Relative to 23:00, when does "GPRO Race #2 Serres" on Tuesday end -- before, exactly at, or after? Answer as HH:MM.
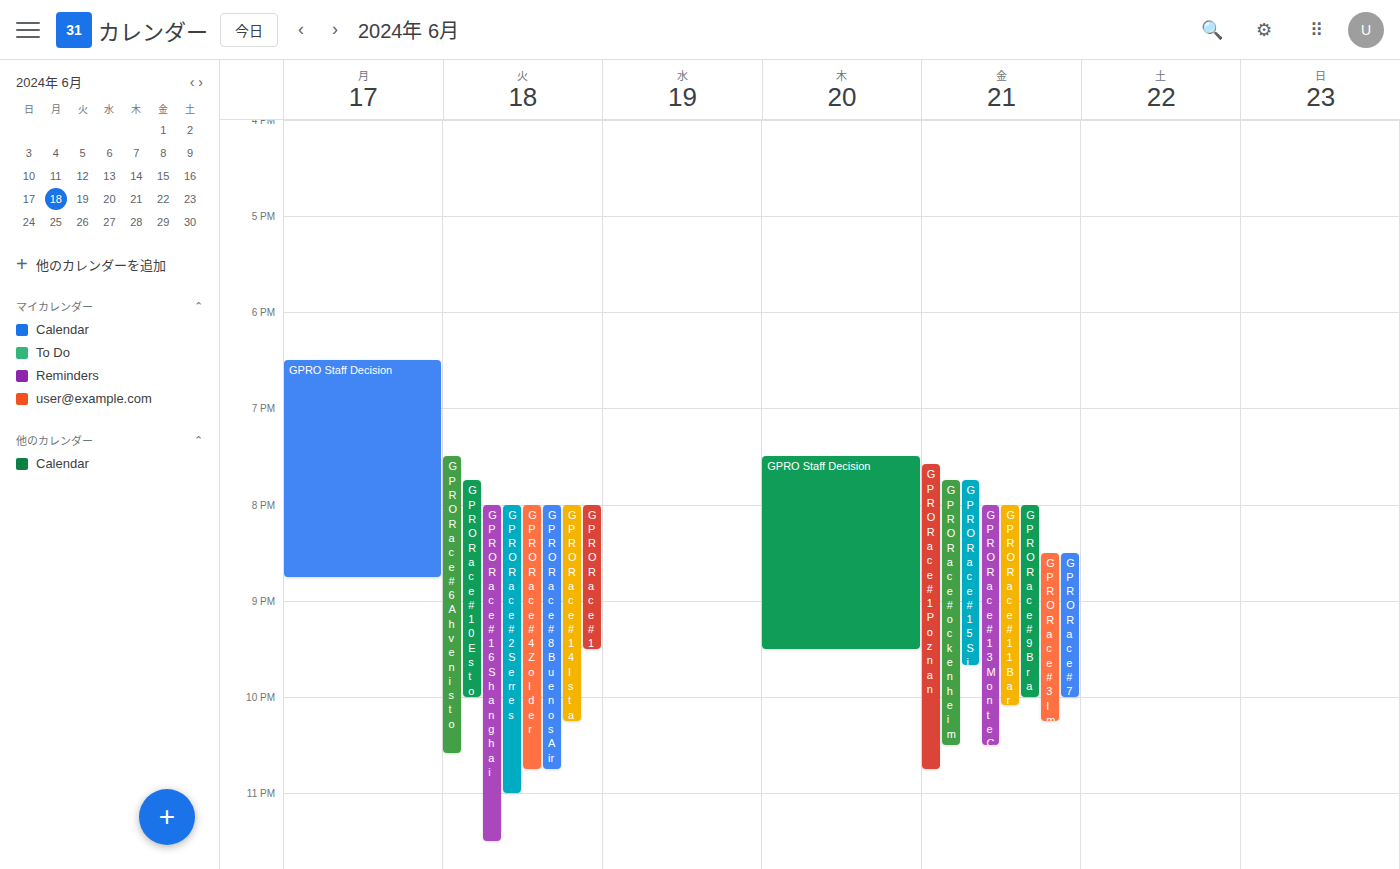
23:00 -- exactly at 23:00, on the 23:00 line.